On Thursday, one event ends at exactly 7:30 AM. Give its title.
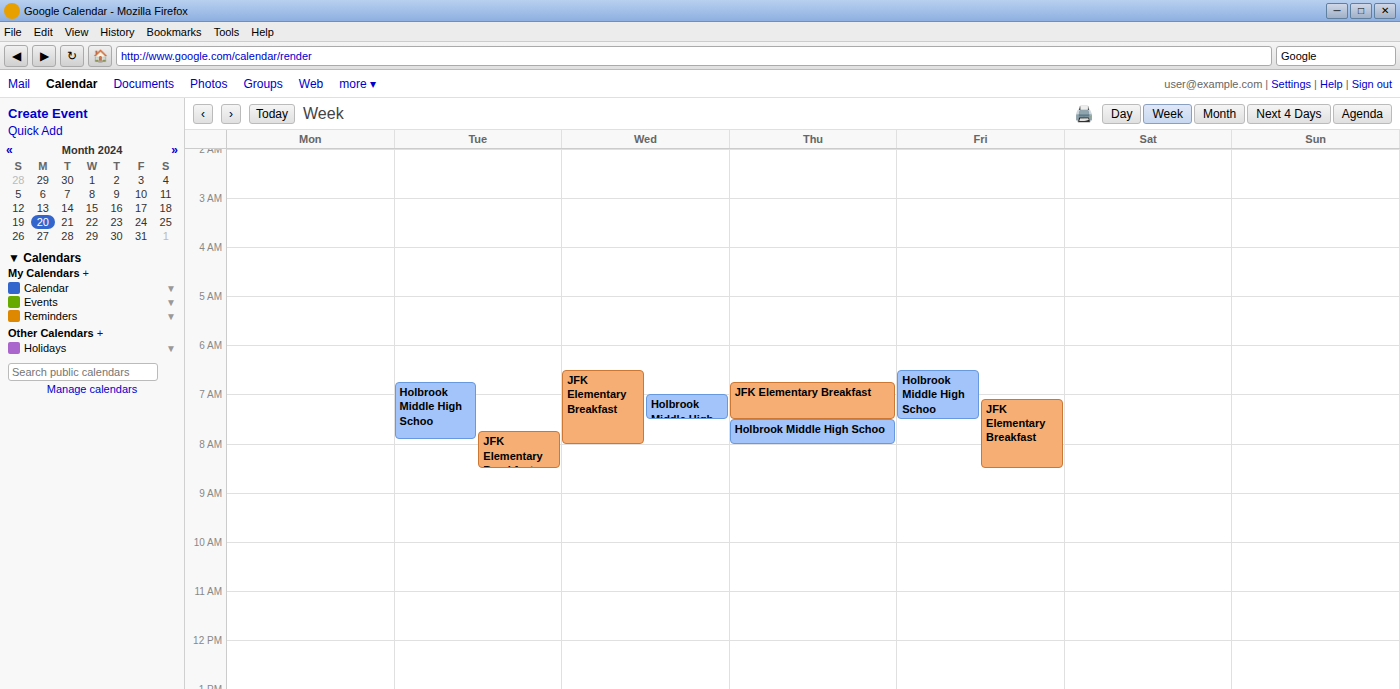
"JFK Elementary Breakfast"